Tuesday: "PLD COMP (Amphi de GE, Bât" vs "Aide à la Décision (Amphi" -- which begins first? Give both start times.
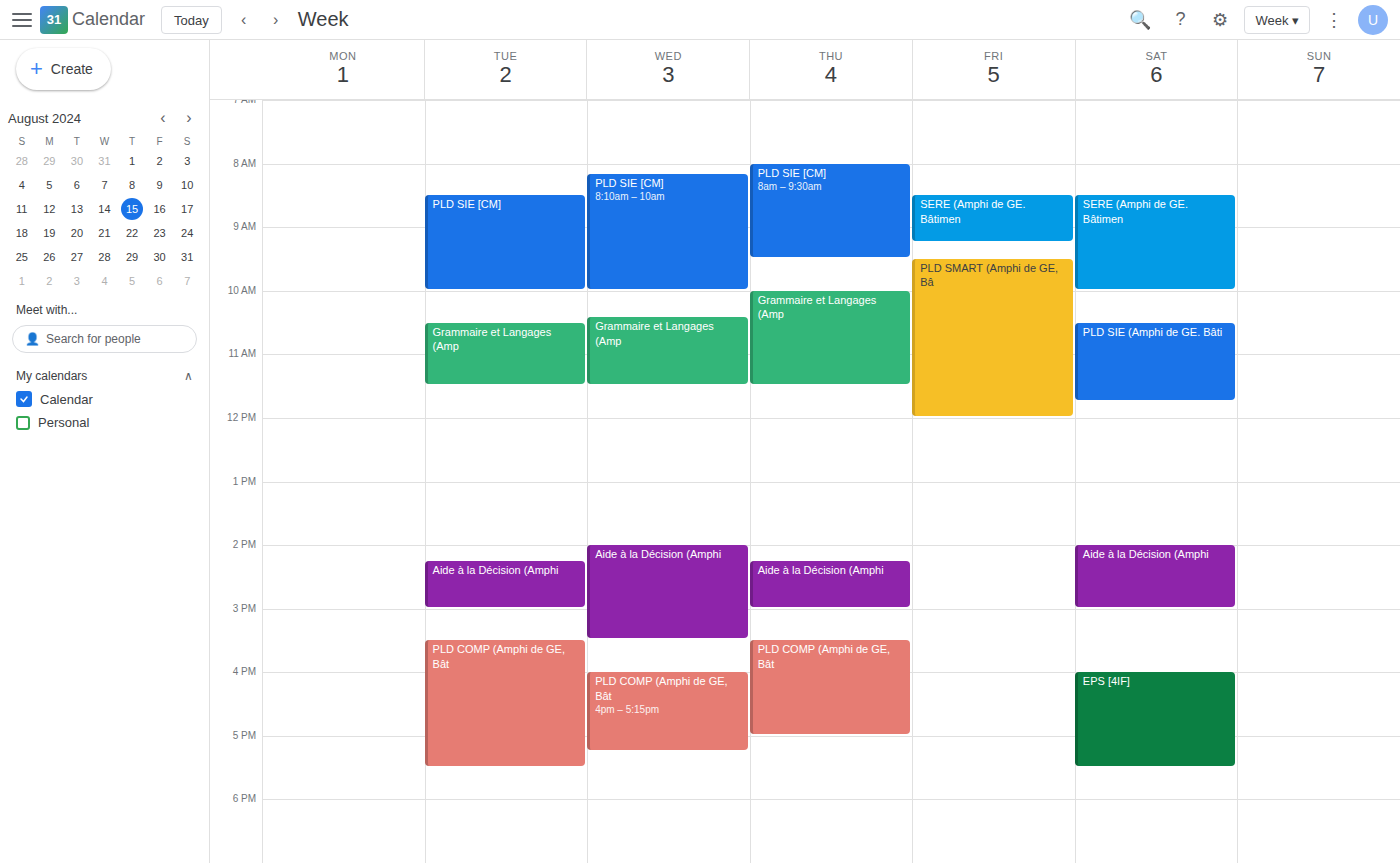
"Aide à la Décision (Amphi" 14:15; "PLD COMP (Amphi de GE, Bât" 15:30.